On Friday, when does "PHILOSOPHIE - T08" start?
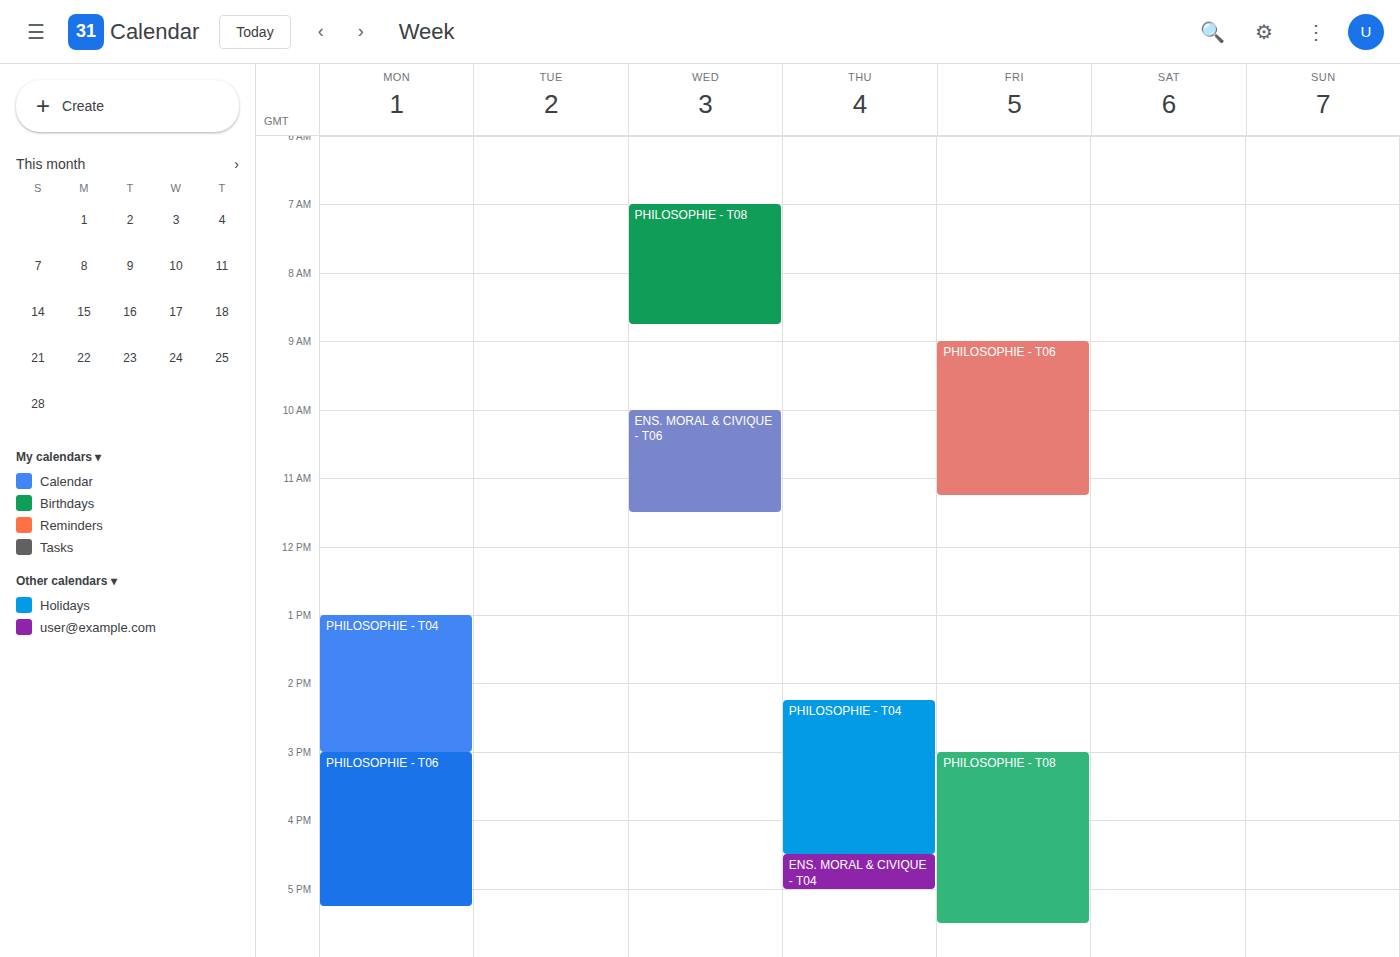
3:00 PM